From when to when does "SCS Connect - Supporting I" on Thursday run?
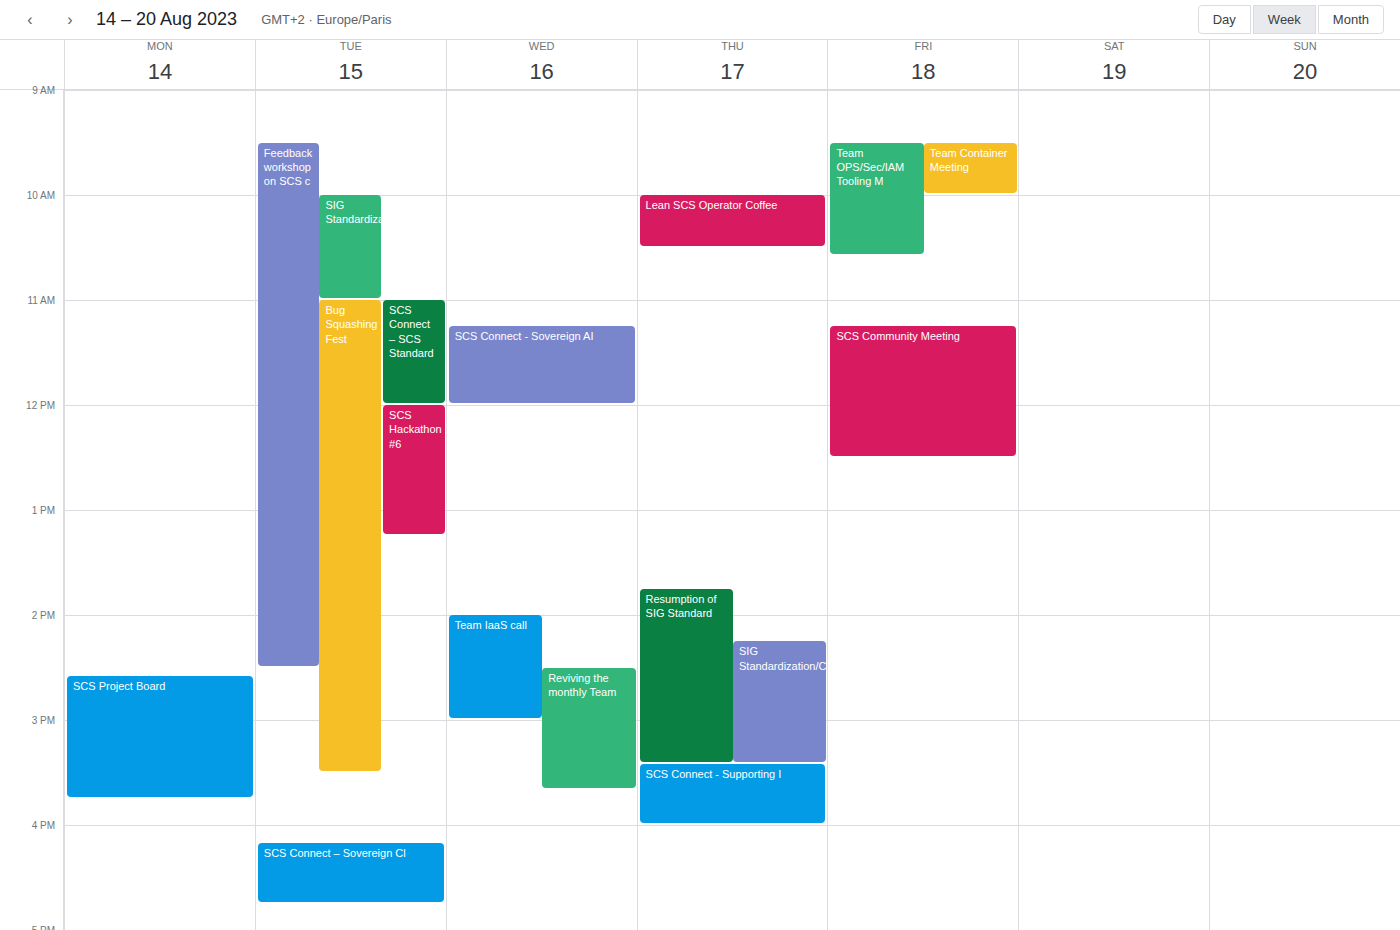
3:25 PM to 4:00 PM